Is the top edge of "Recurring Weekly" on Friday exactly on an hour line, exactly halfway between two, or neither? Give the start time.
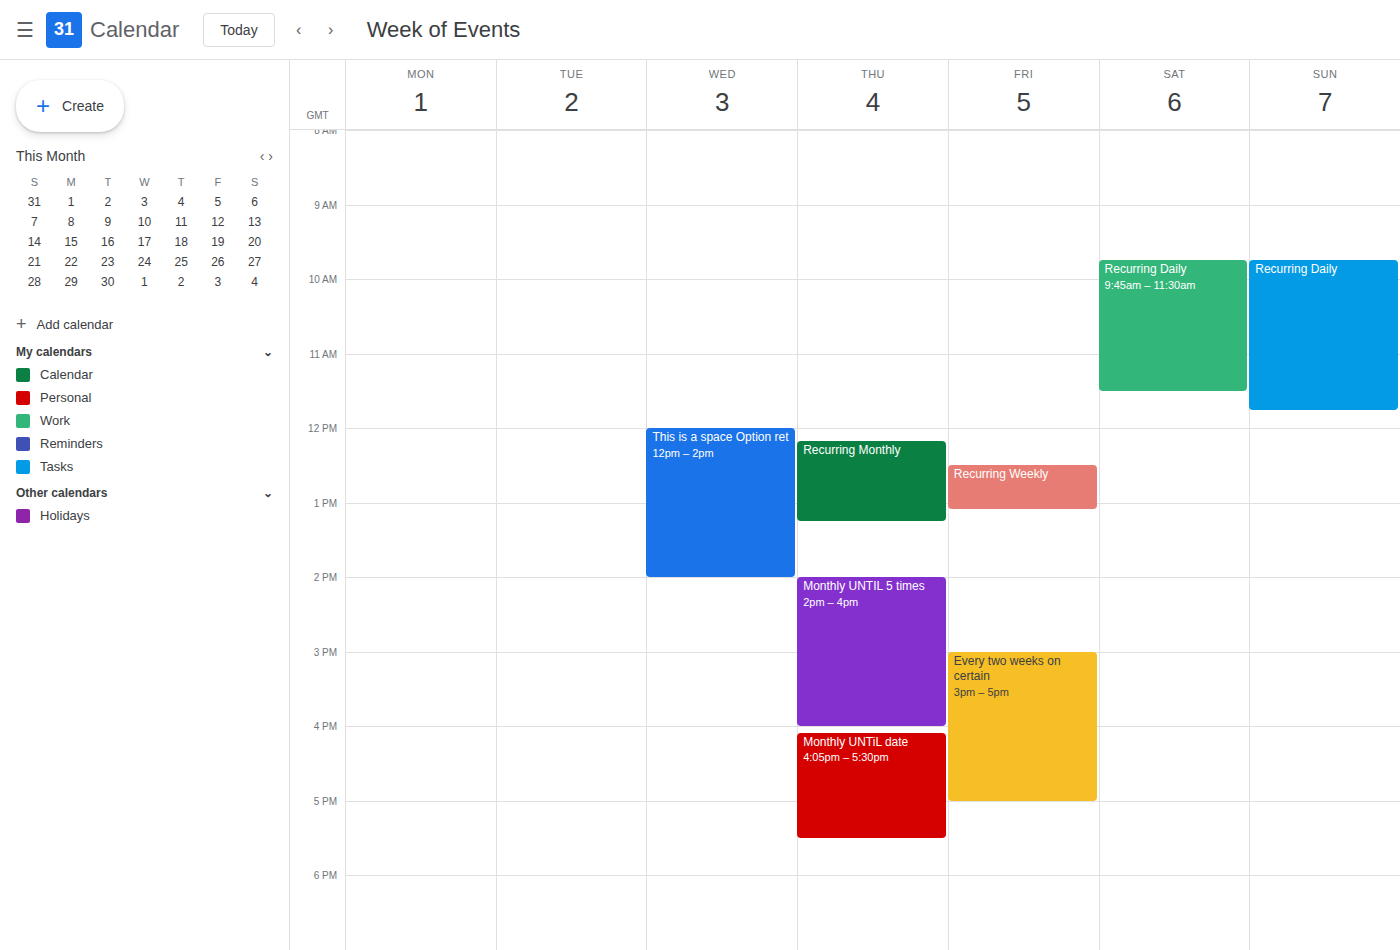
12:30 PM -- halfway between the 12 PM and 1 PM lines.